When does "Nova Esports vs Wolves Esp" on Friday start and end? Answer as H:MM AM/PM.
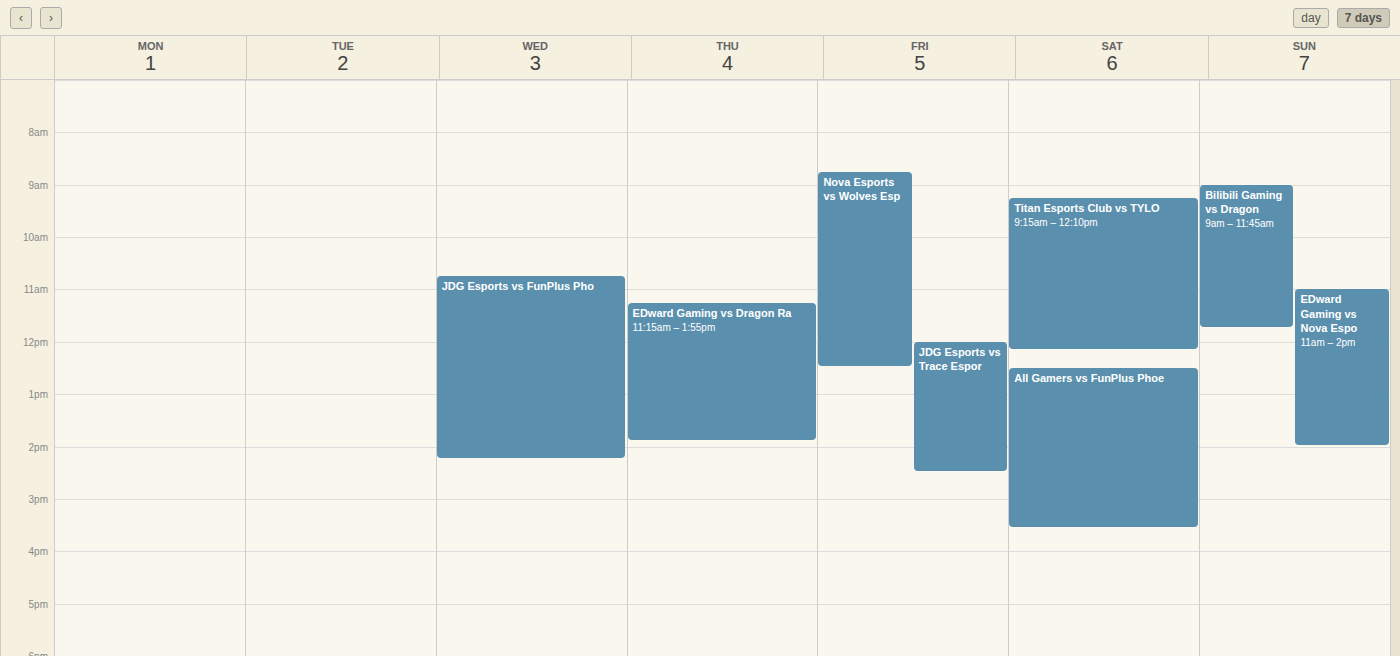
8:45 AM to 12:30 PM